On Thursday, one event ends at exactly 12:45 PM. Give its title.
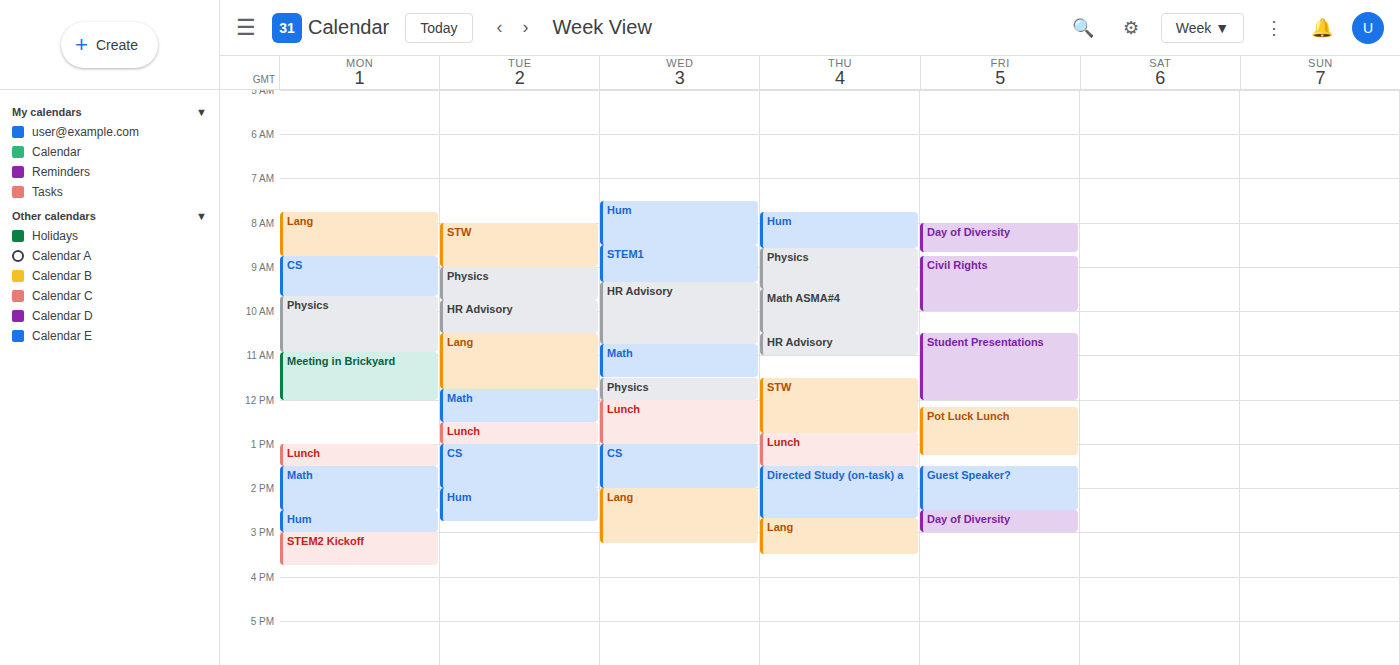
"STW"